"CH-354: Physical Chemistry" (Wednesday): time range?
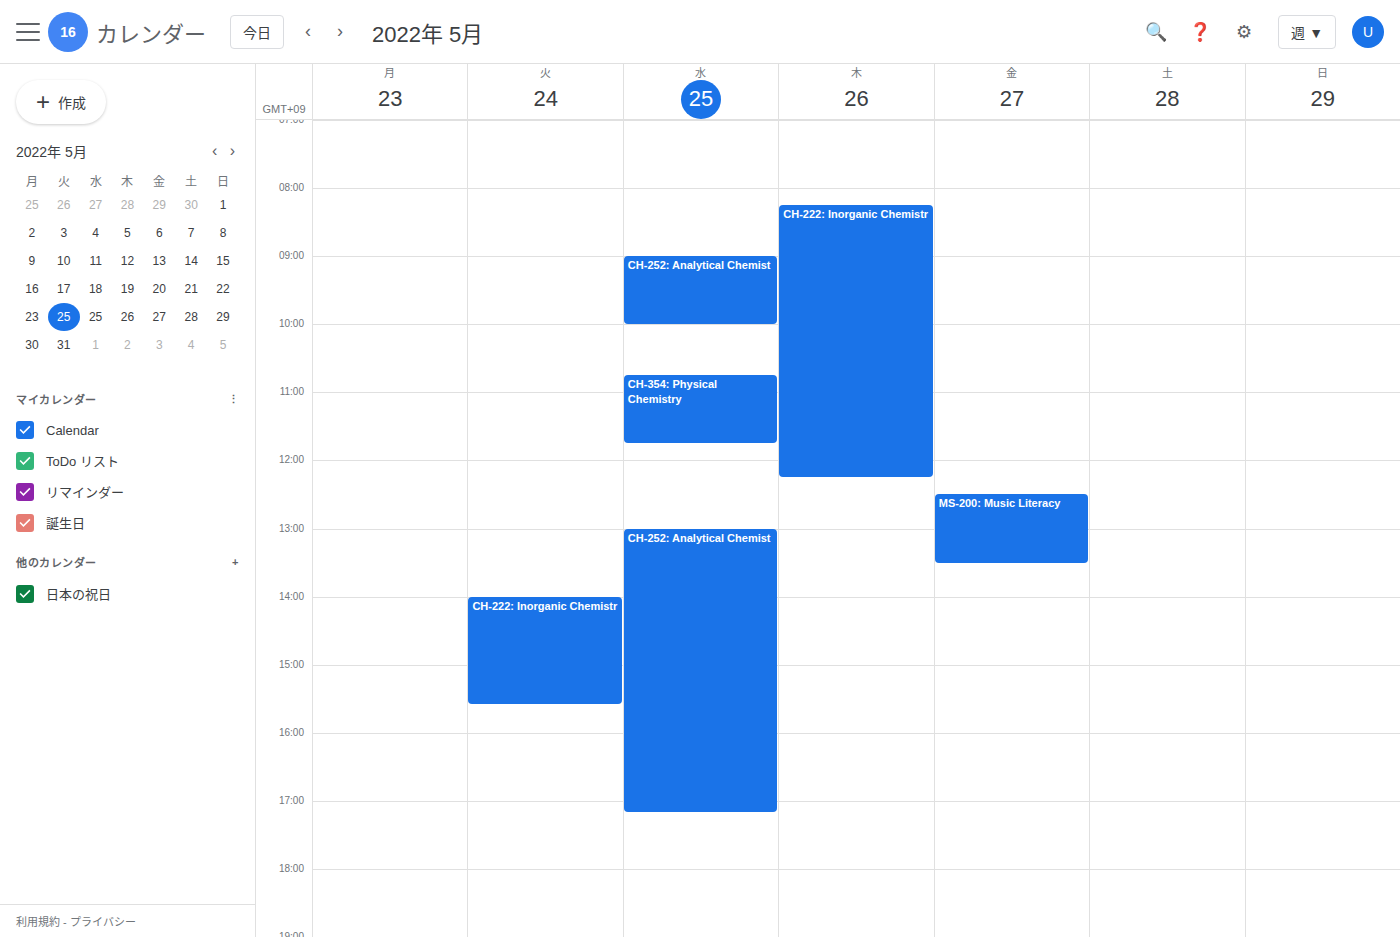
10:45 AM to 11:45 AM